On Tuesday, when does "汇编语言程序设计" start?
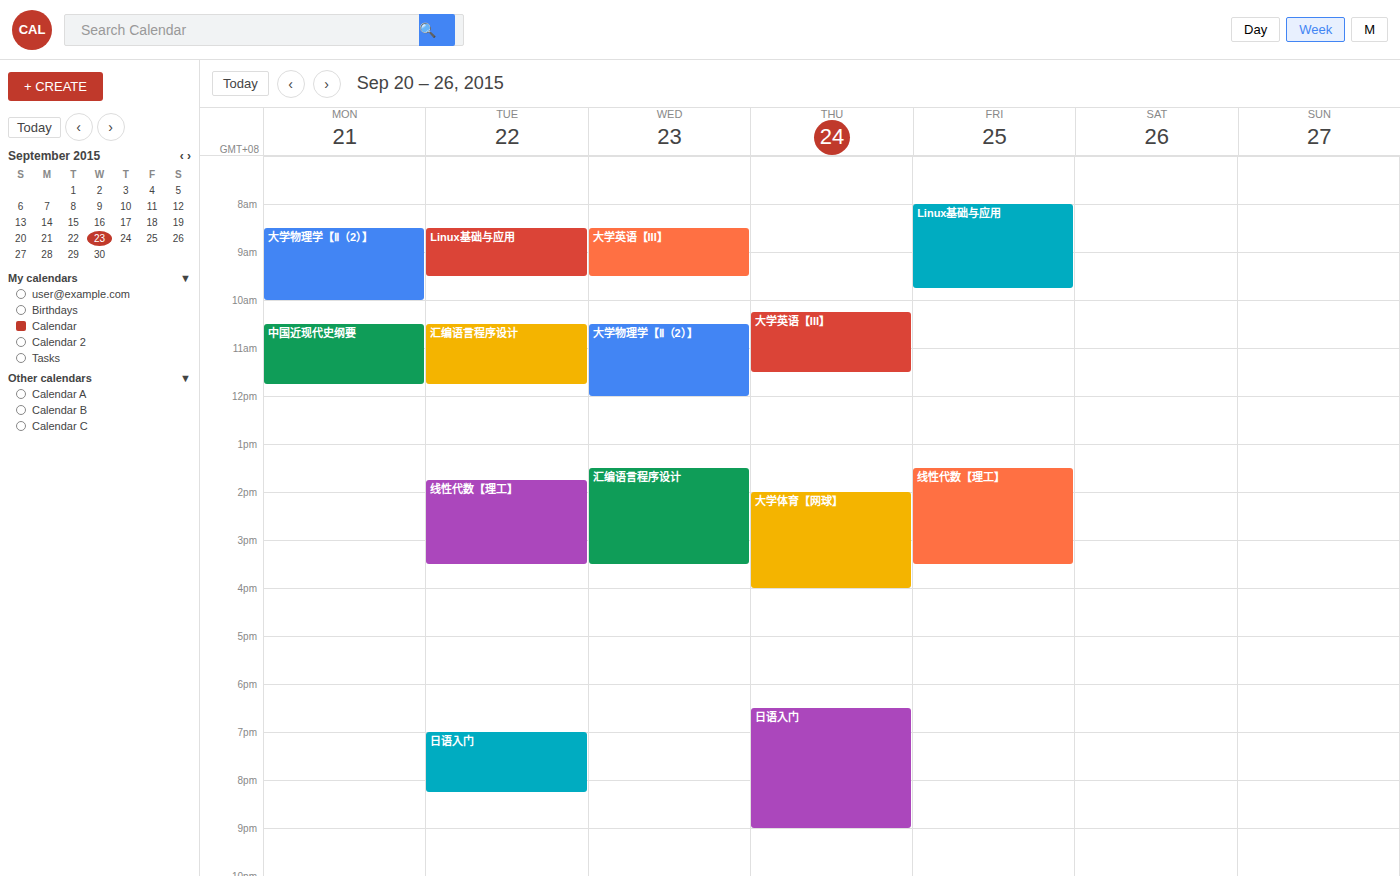
10:30 AM